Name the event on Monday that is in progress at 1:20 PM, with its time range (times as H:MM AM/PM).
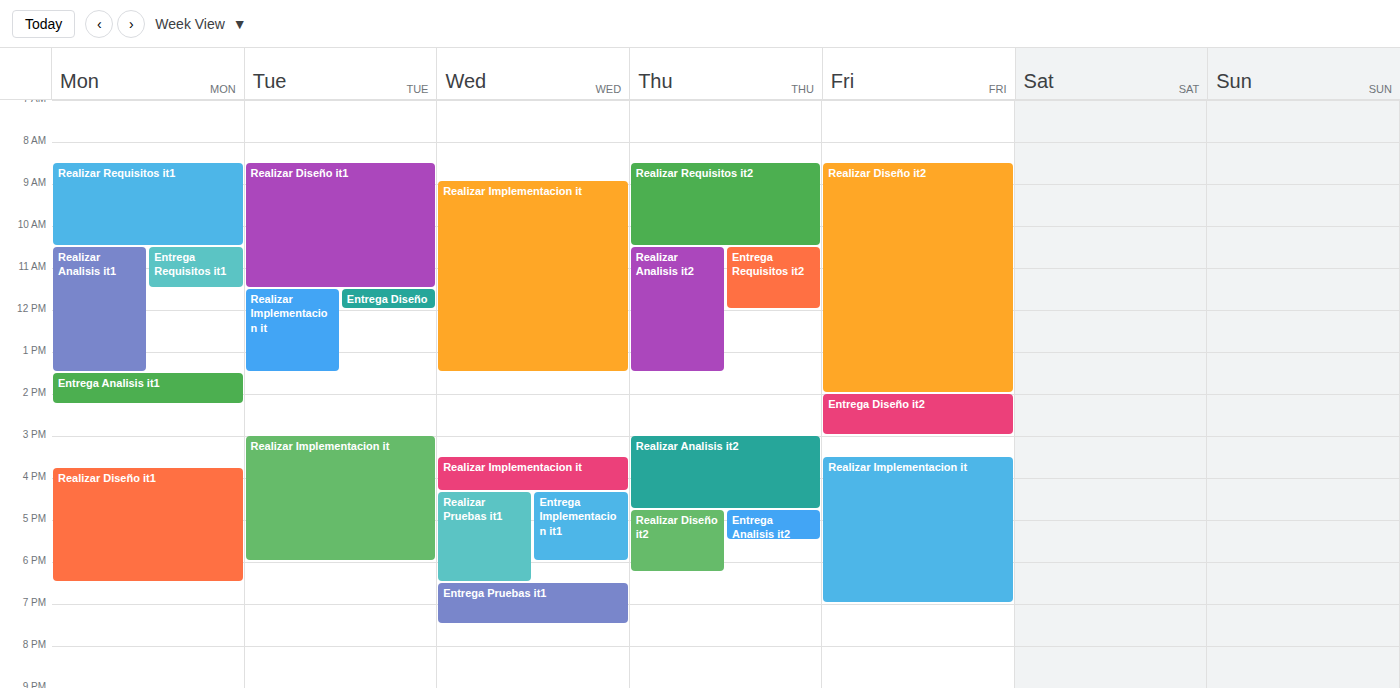
"Realizar Analisis it1", 10:30 AM to 1:30 PM